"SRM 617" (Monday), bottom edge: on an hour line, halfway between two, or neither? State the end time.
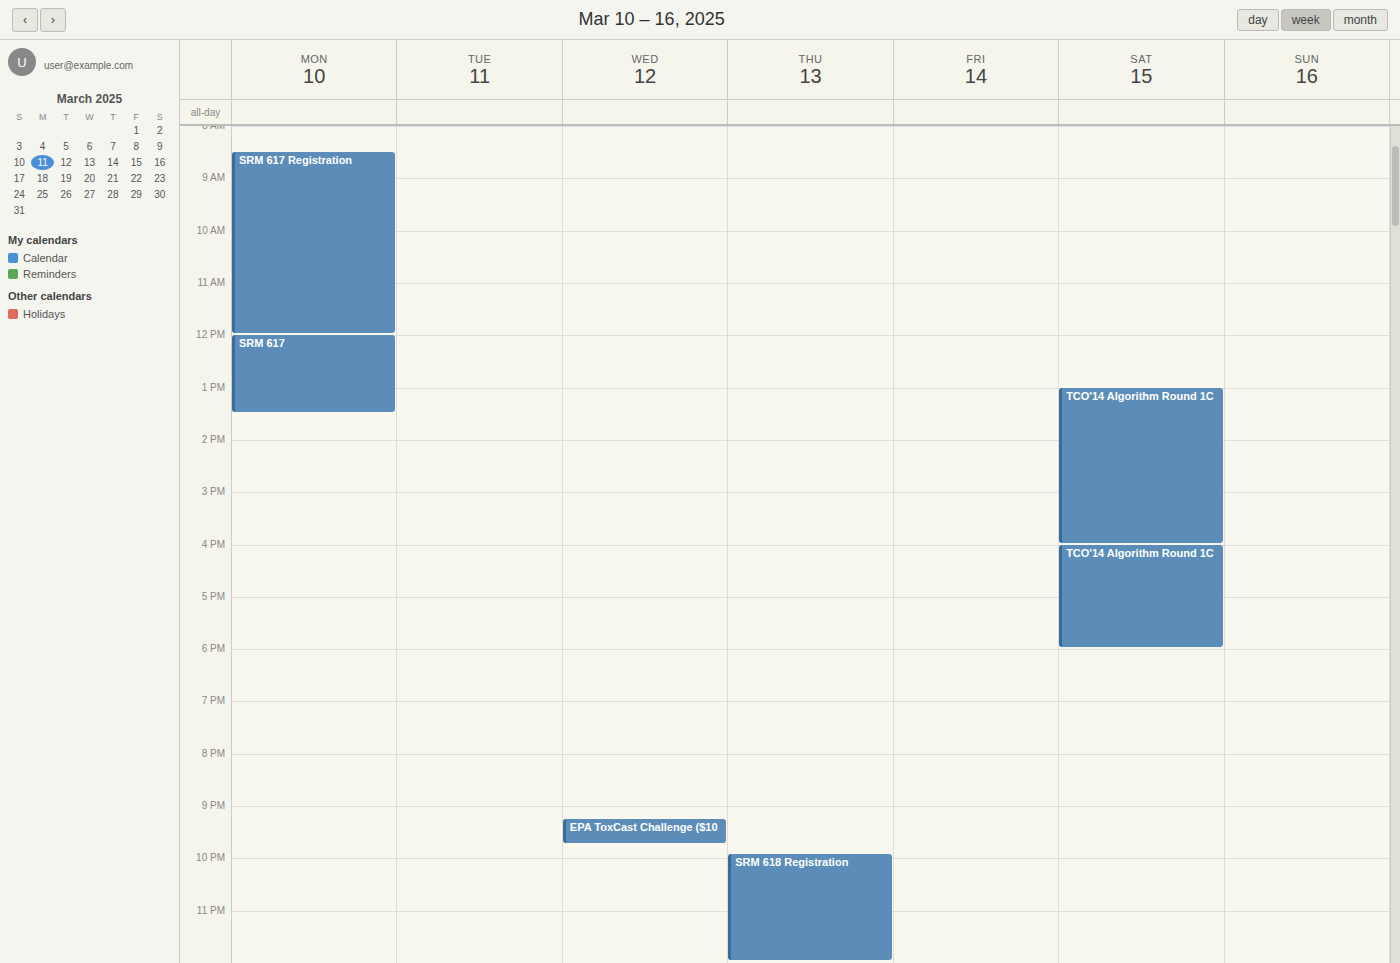
1:30 PM -- halfway between the 1 PM and 2 PM lines.